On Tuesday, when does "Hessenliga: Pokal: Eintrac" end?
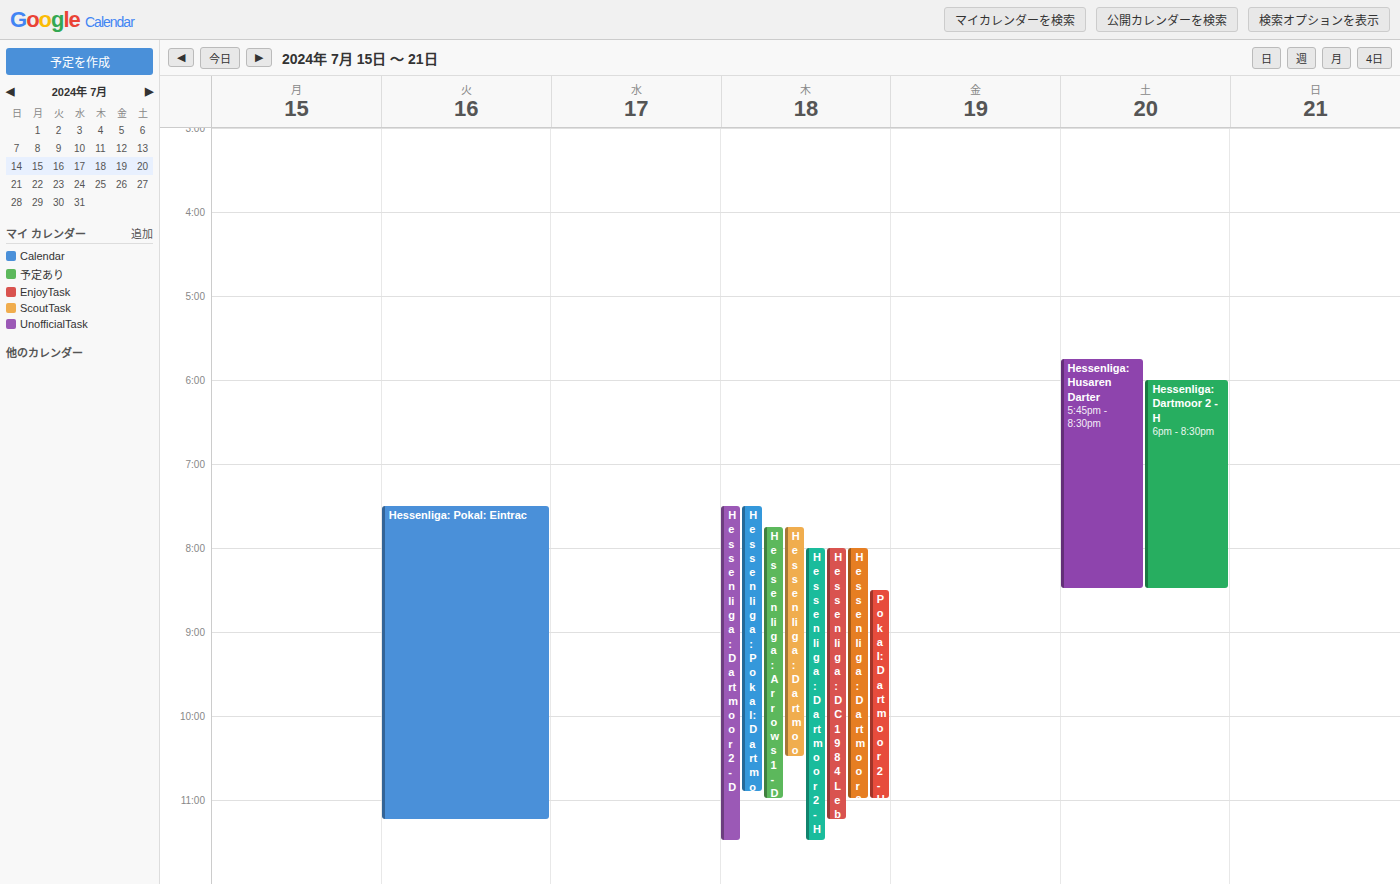
23:15